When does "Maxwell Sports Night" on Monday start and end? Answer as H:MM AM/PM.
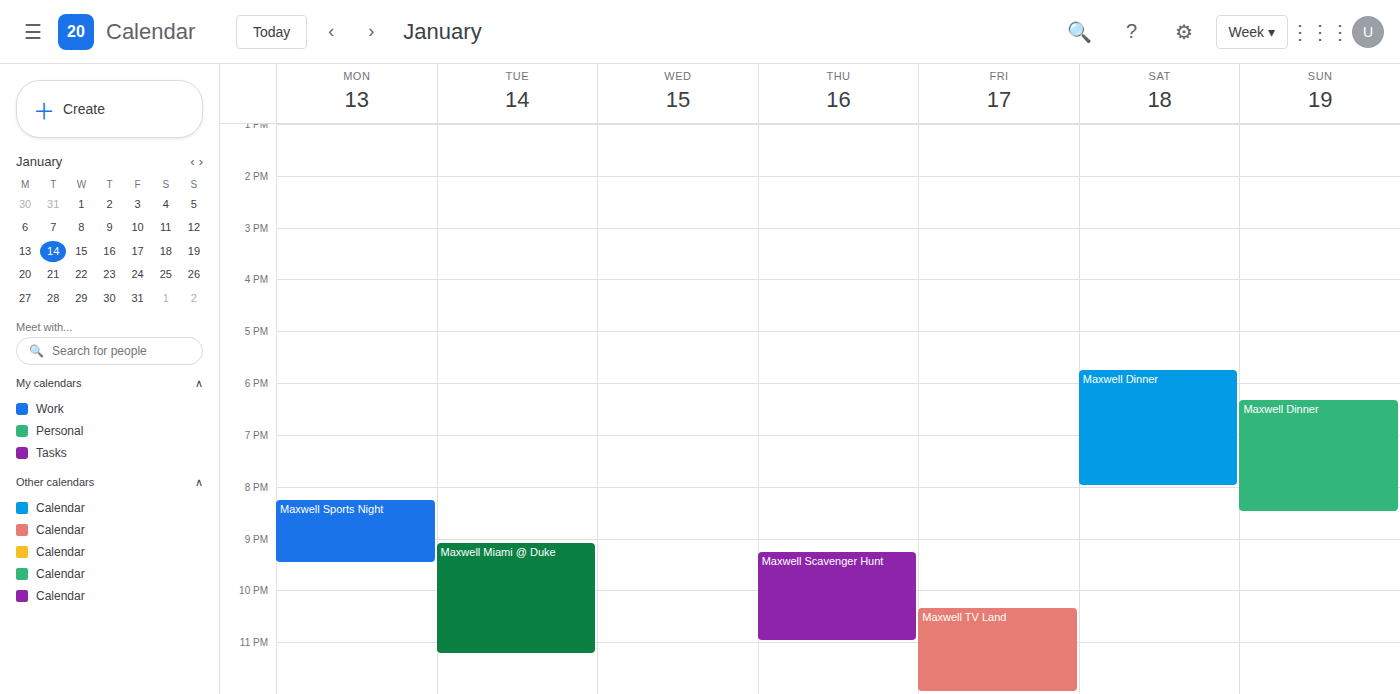
8:15 PM to 9:30 PM